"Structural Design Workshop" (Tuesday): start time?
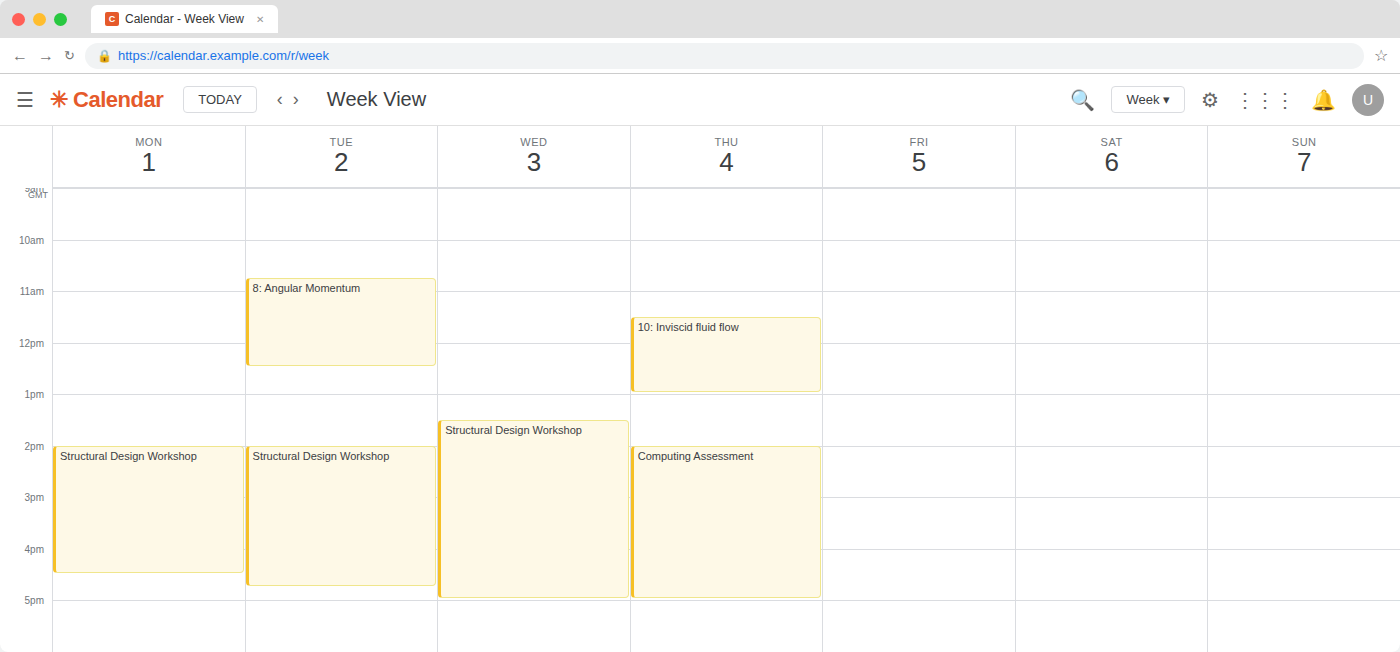
2:00 PM